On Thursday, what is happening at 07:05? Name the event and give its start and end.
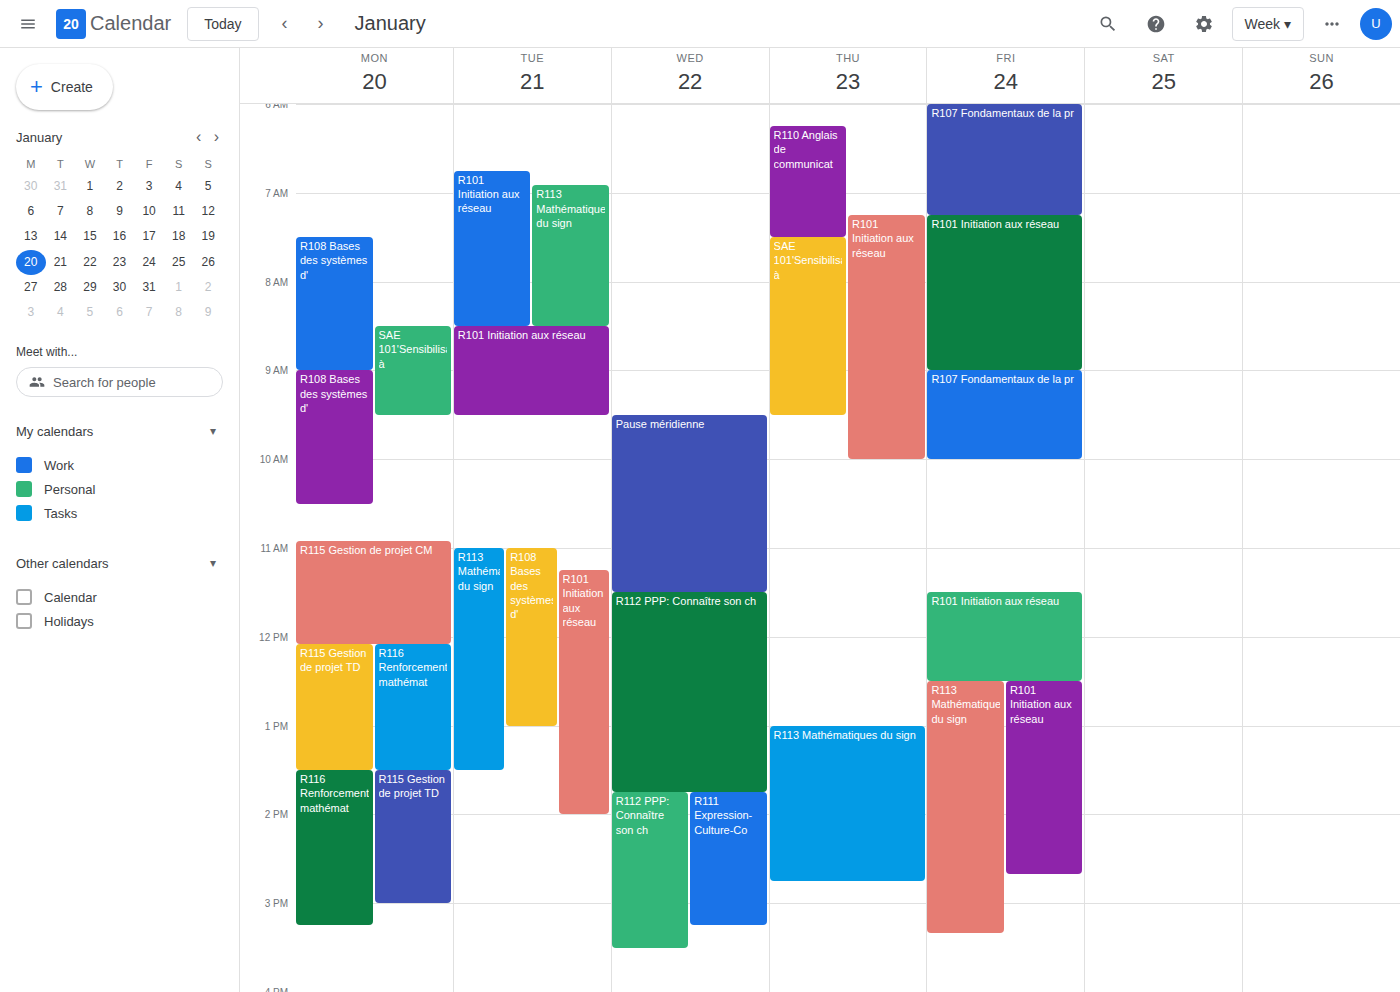
"R110 Anglais de communicat", 06:15 to 07:30